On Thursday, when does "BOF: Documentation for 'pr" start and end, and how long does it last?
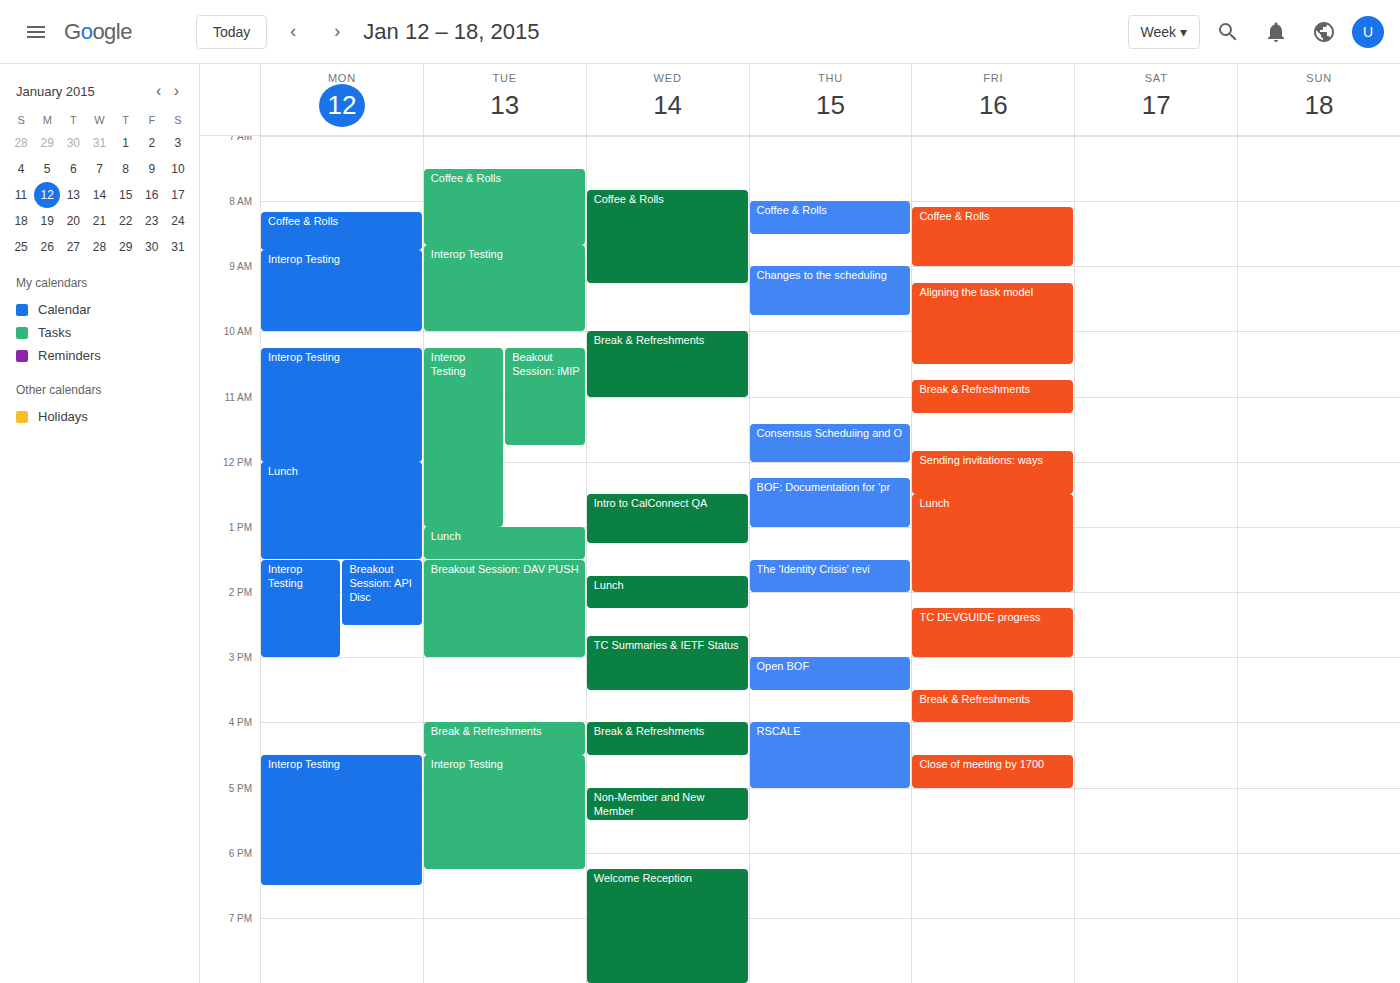
12:15 PM to 1:00 PM, 45 minutes